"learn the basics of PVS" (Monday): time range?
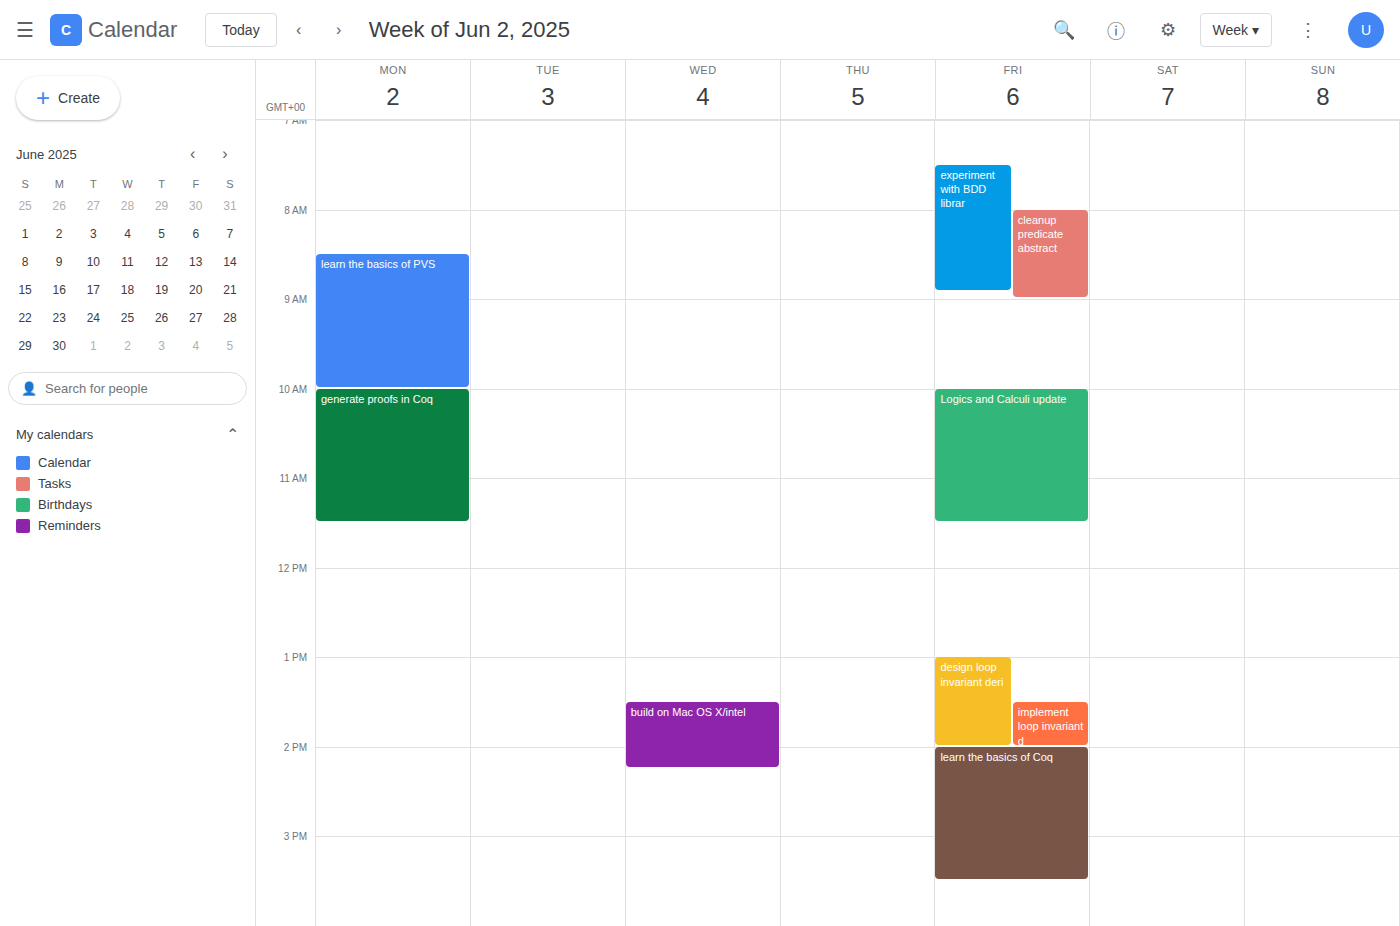
08:30 to 10:00